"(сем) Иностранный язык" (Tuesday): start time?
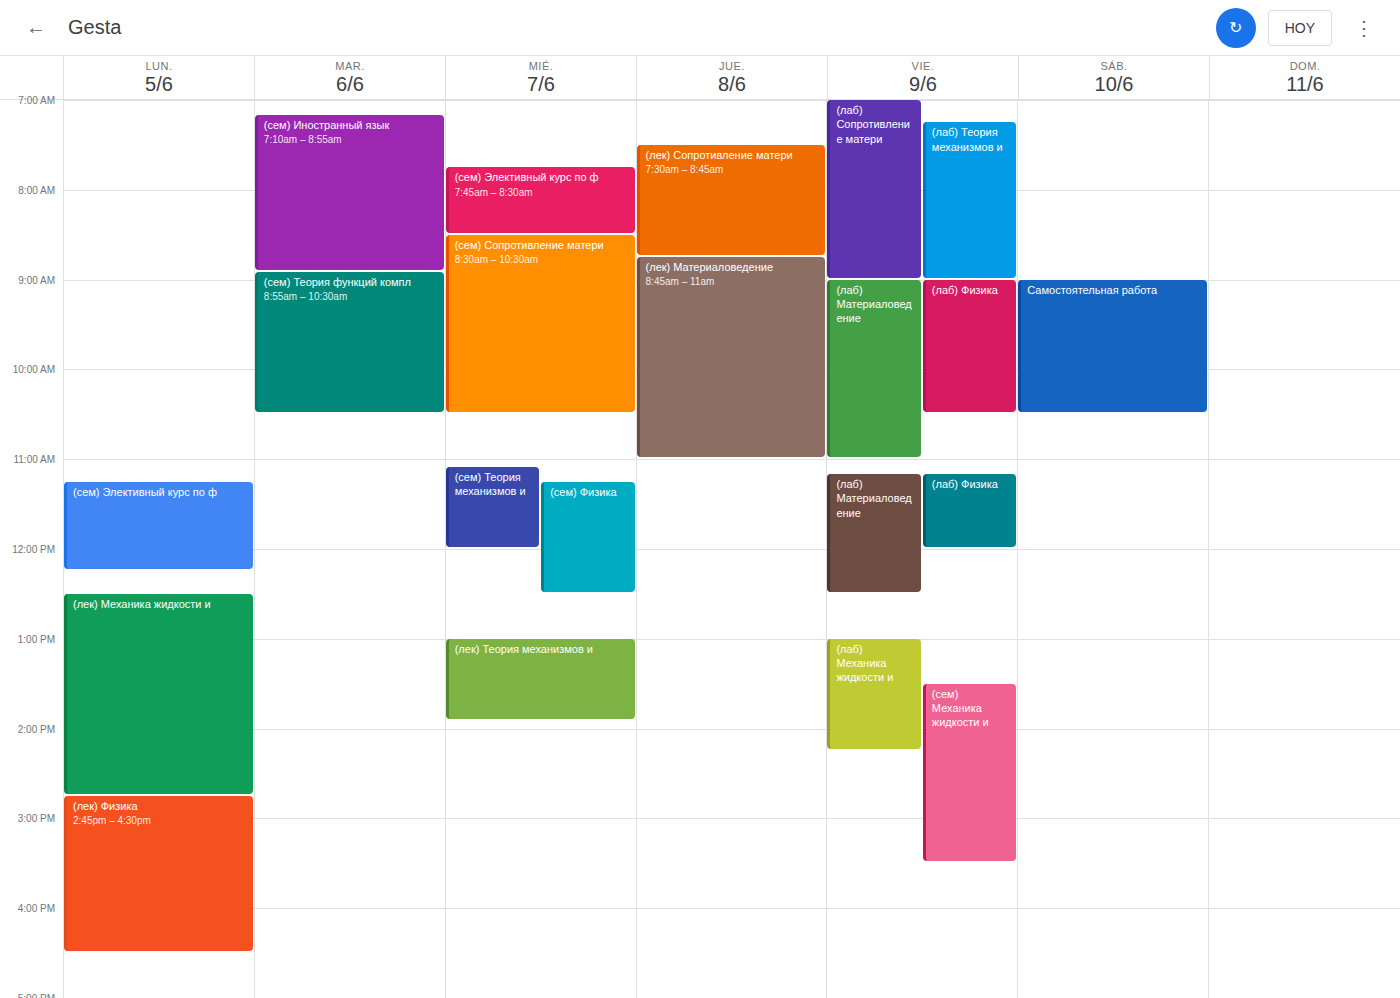
7:10 AM